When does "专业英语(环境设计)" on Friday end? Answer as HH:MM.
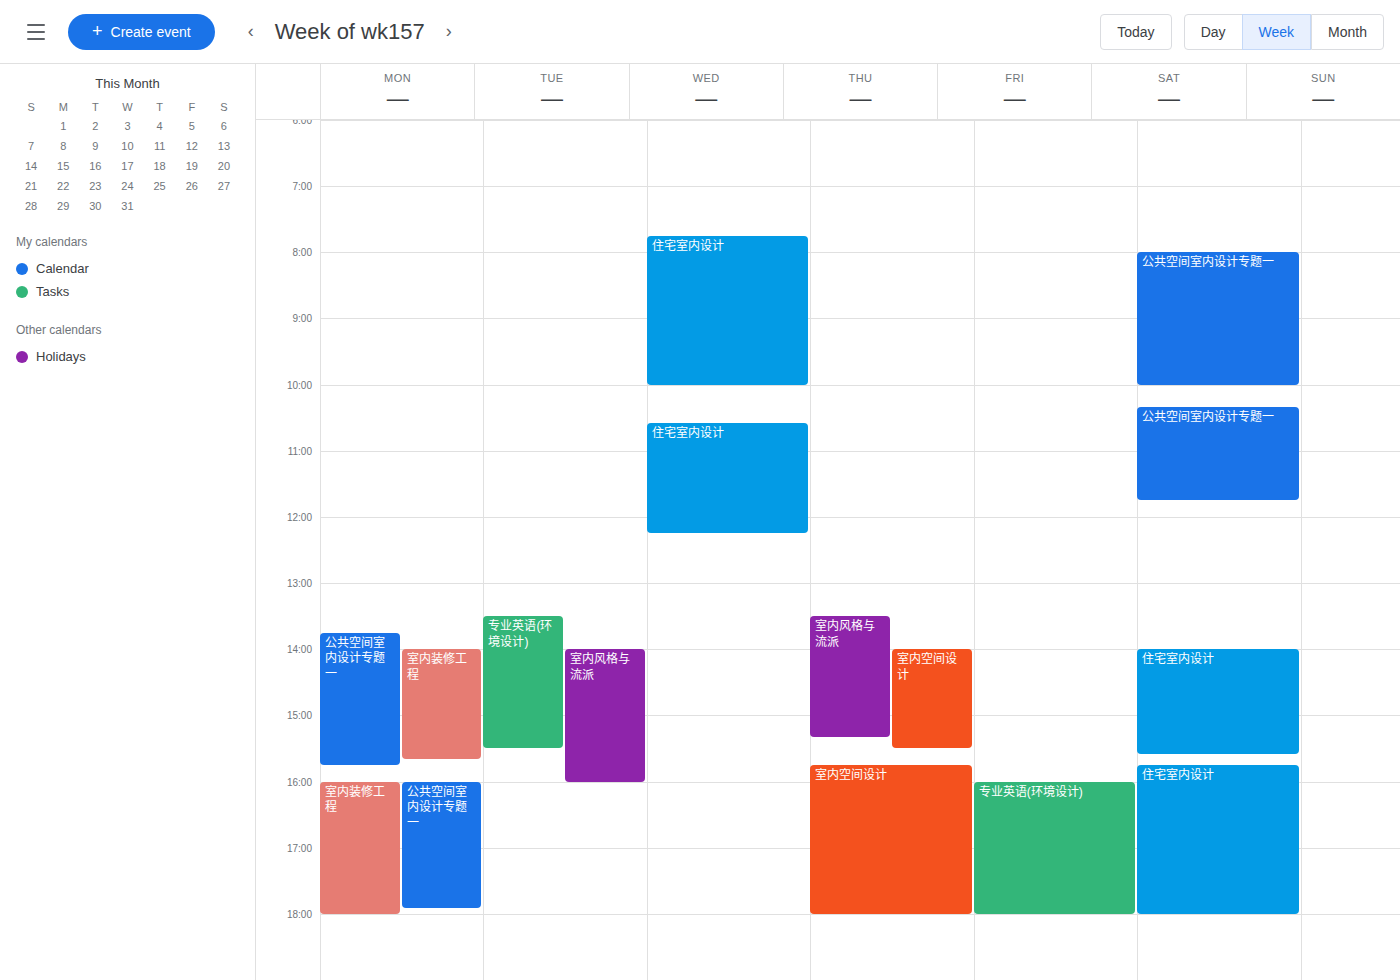
18:00